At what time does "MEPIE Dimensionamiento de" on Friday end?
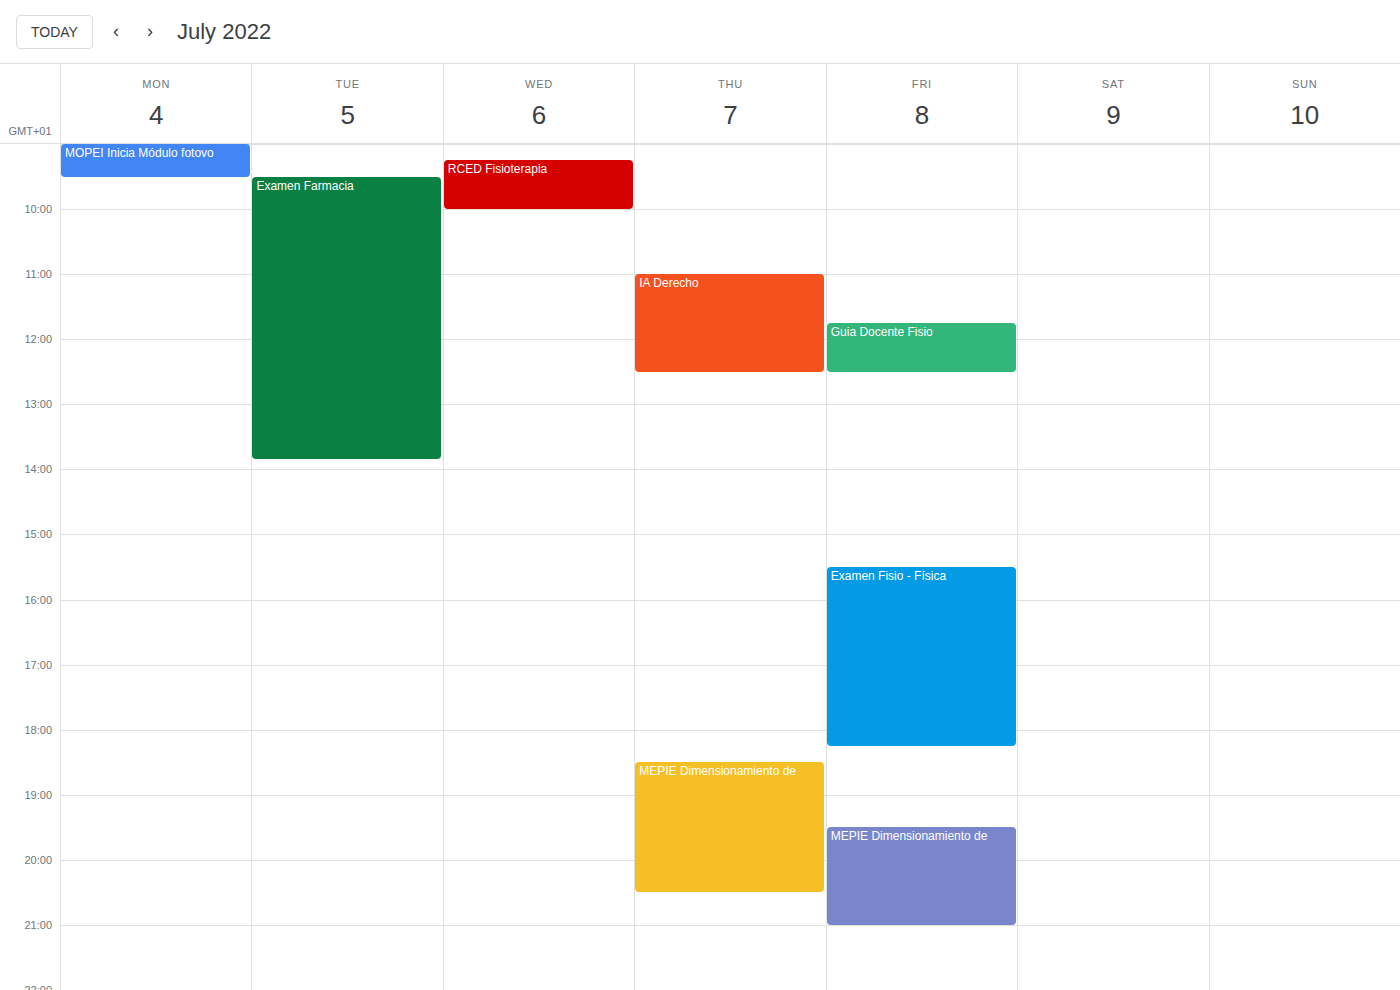
21:00